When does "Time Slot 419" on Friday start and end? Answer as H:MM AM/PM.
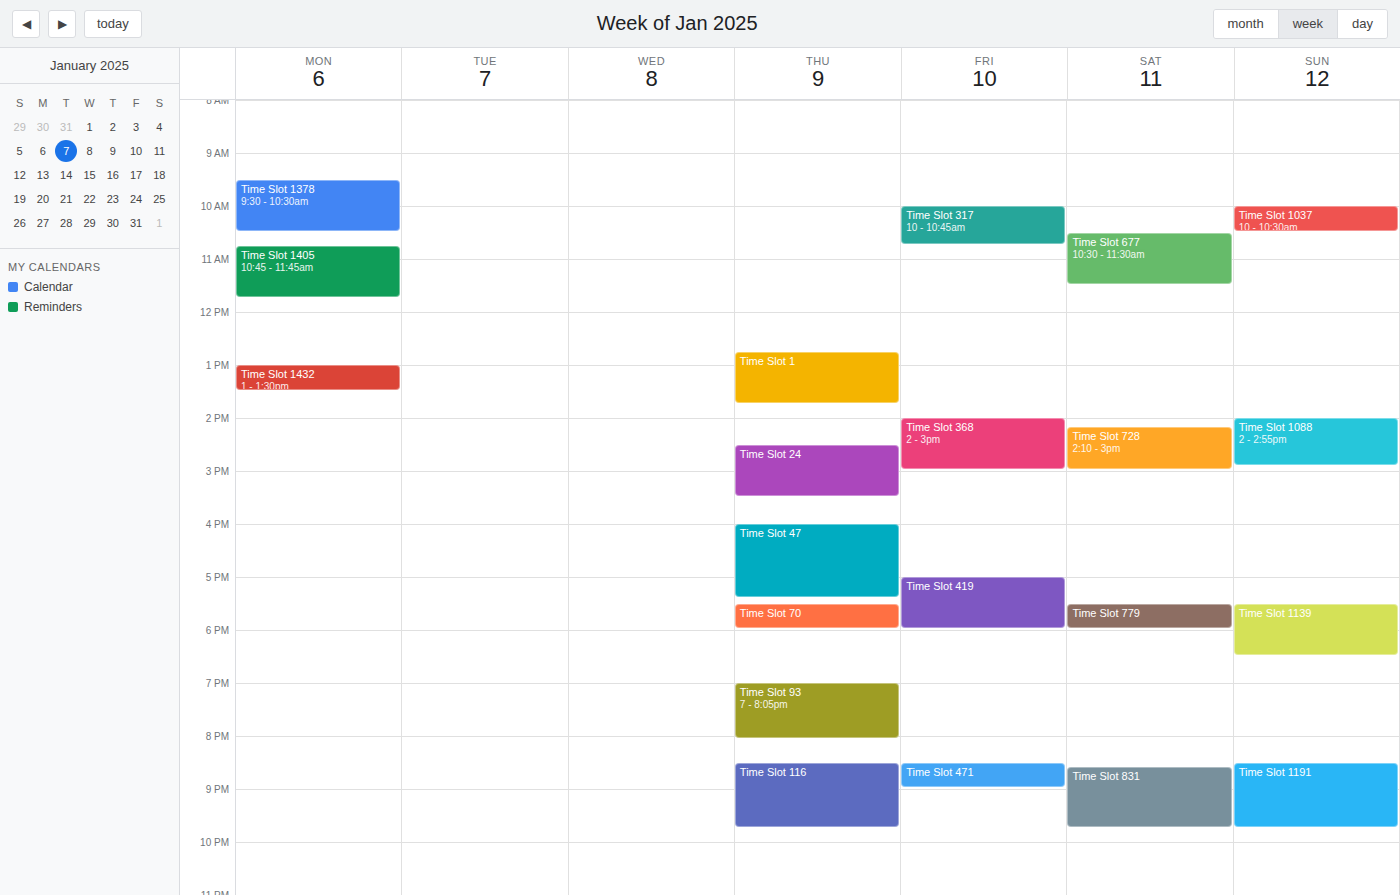
5:00 PM to 6:00 PM